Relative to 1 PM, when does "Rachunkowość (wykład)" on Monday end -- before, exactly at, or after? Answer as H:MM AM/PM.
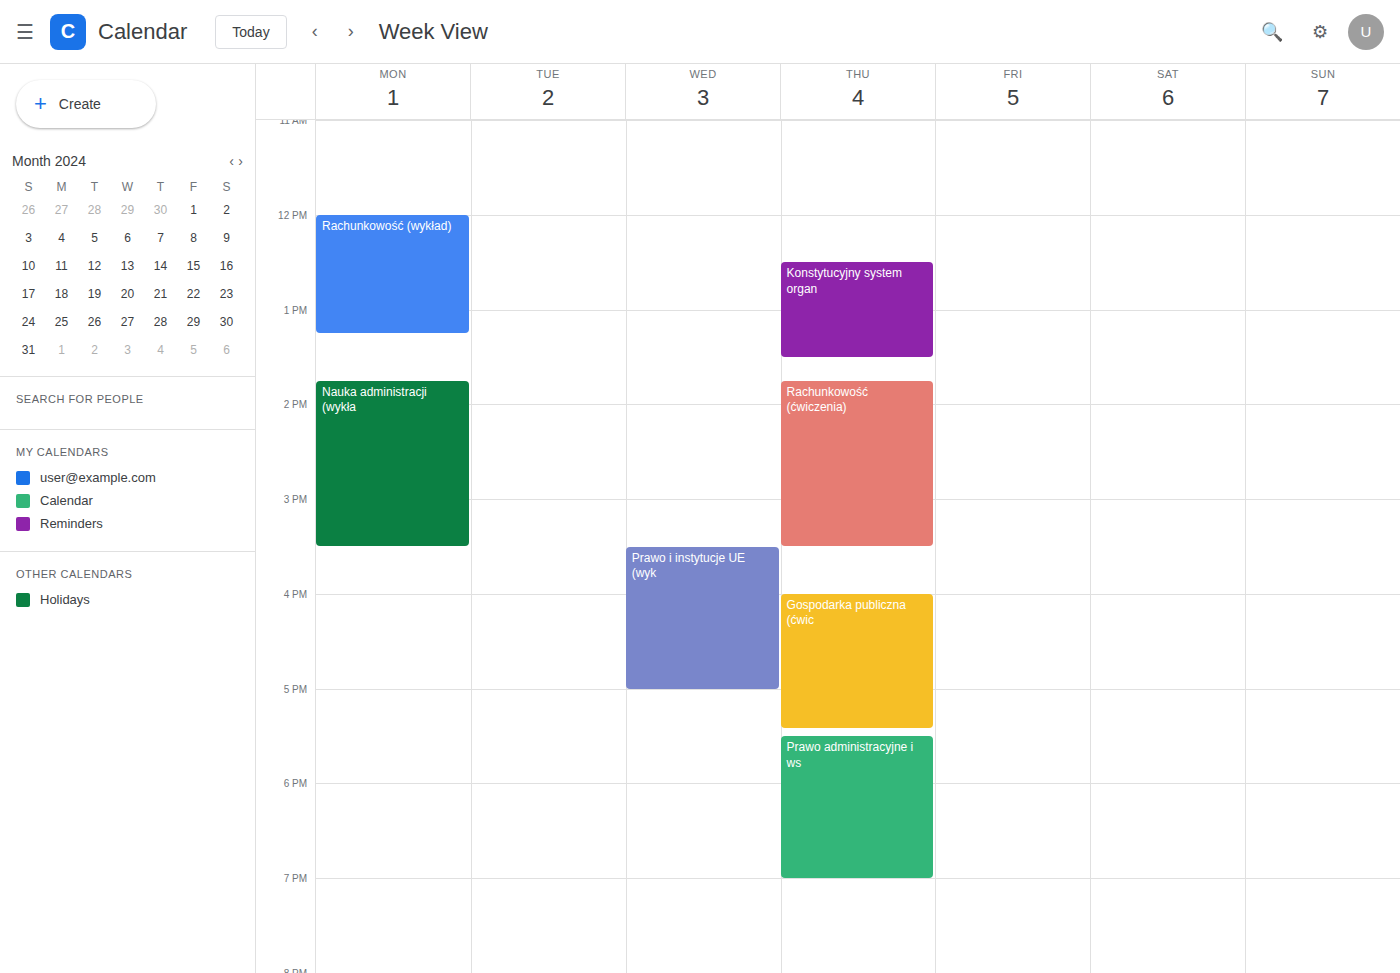
1:15 PM -- after 1 PM, 15 minutes below the 1 PM line.